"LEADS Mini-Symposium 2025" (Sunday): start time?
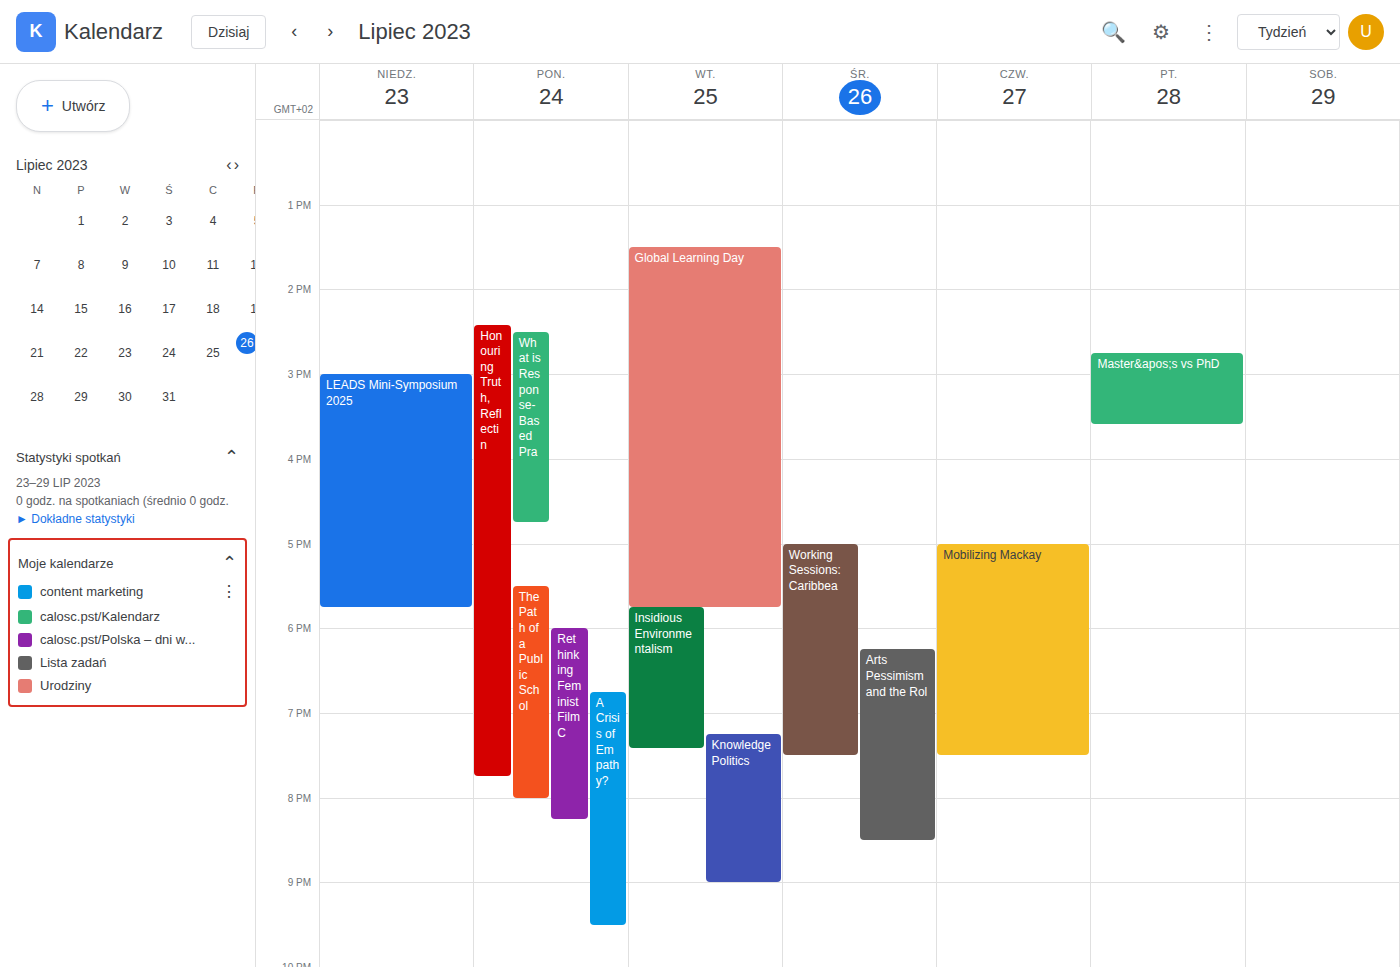
15:00